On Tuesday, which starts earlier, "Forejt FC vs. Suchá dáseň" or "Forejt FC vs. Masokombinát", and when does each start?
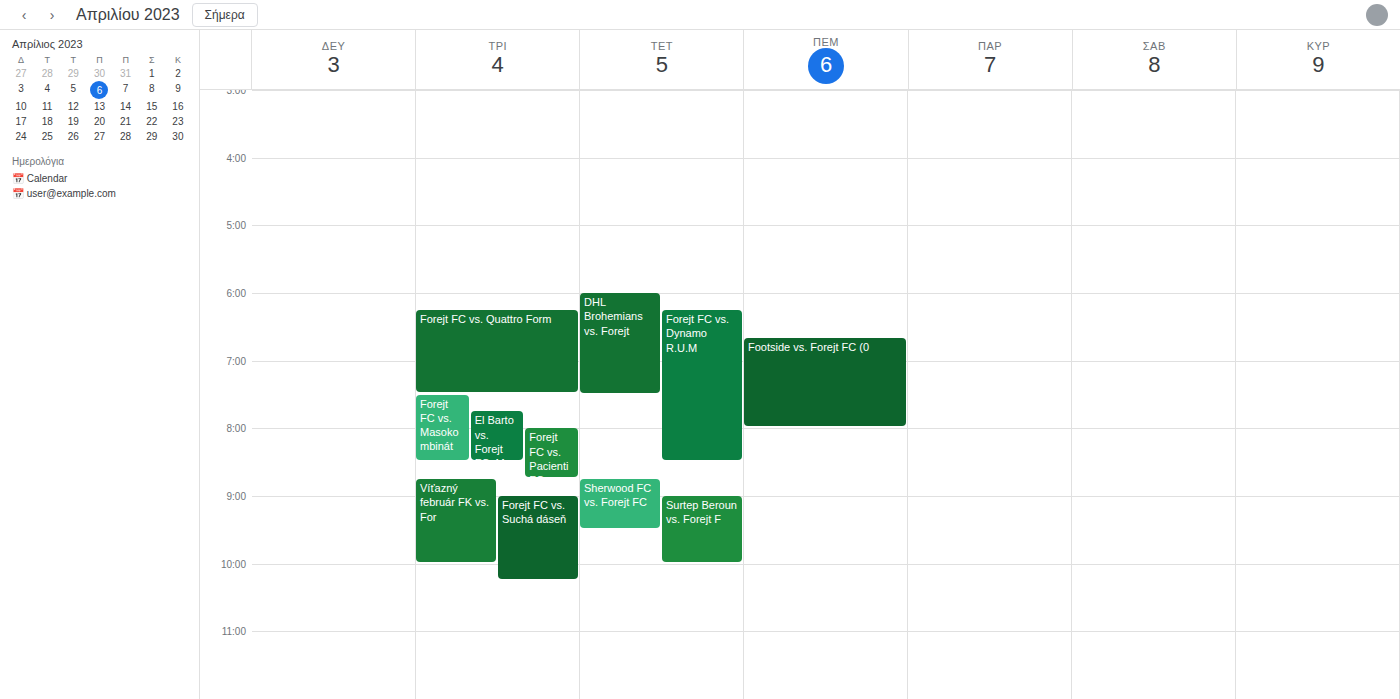
"Forejt FC vs. Masokombinát" 7:30 PM; "Forejt FC vs. Suchá dáseň" 9:00 PM.